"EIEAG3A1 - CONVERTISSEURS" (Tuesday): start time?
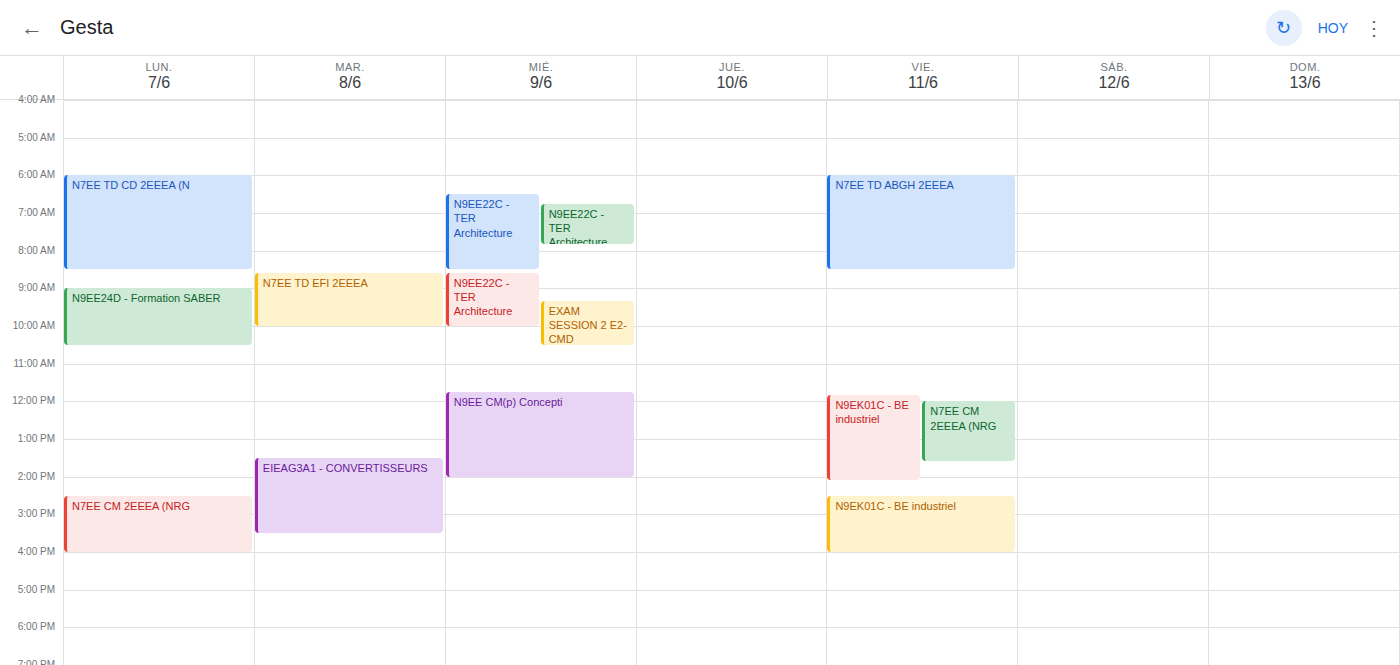
13:30